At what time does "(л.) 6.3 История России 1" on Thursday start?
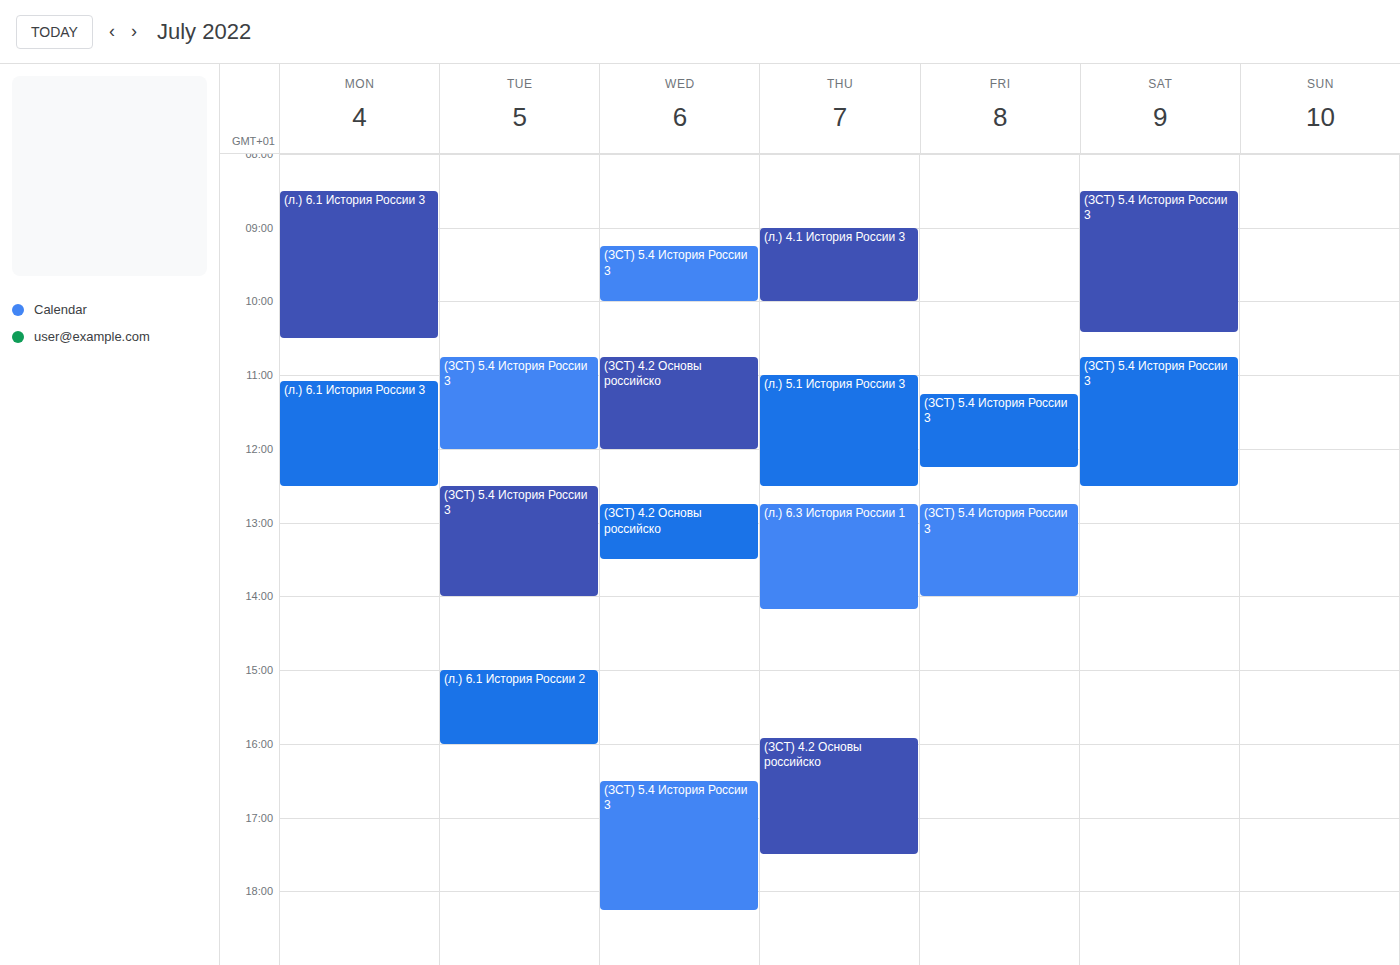
12:45 PM